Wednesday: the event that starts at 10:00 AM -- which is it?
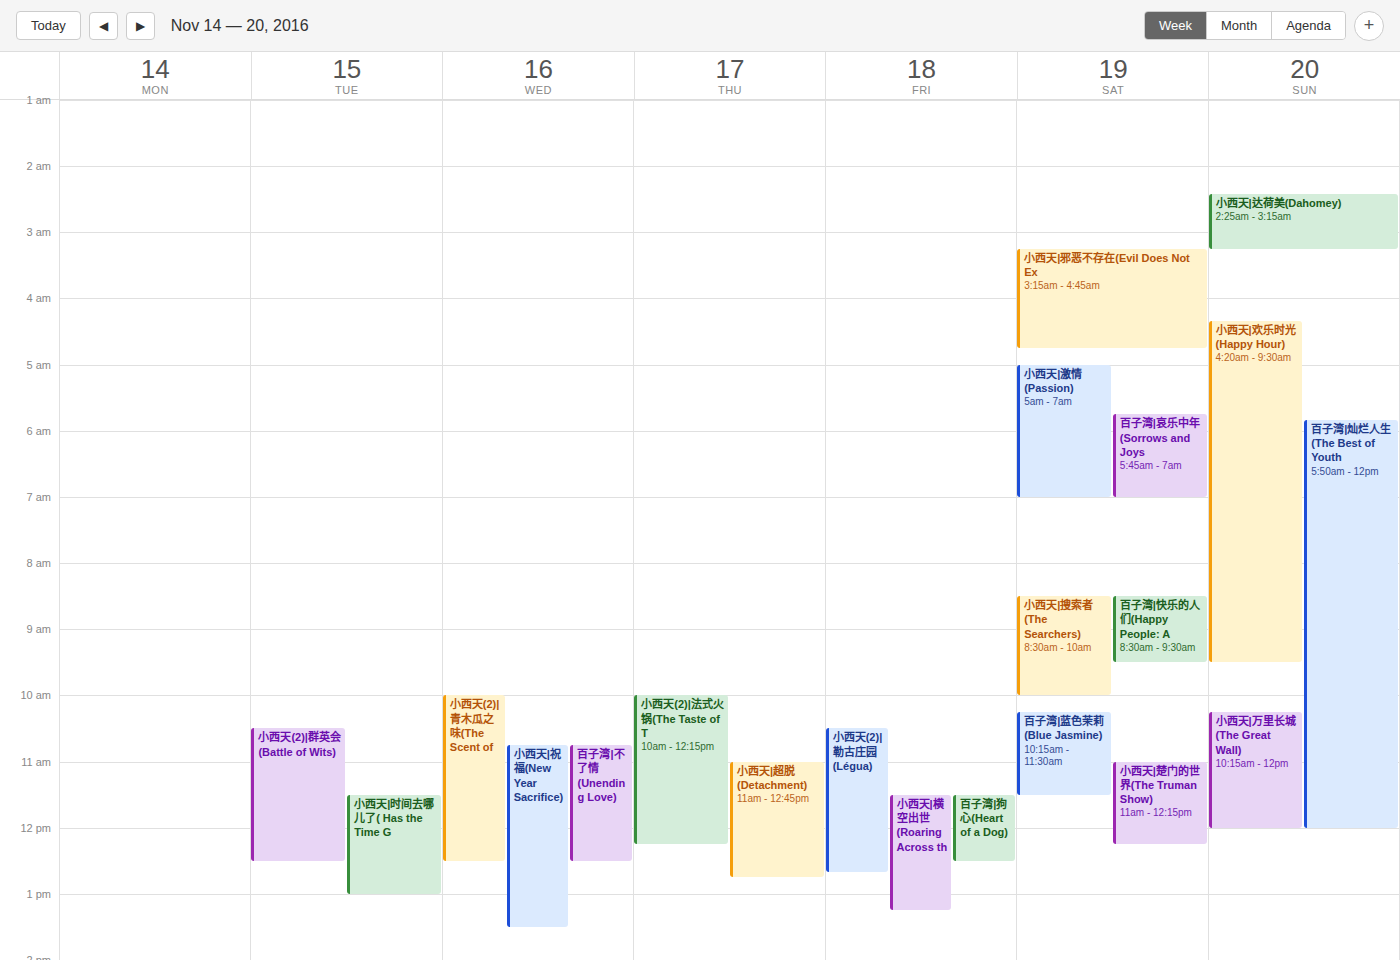
"小西天(2)|青木瓜之味(The Scent of"